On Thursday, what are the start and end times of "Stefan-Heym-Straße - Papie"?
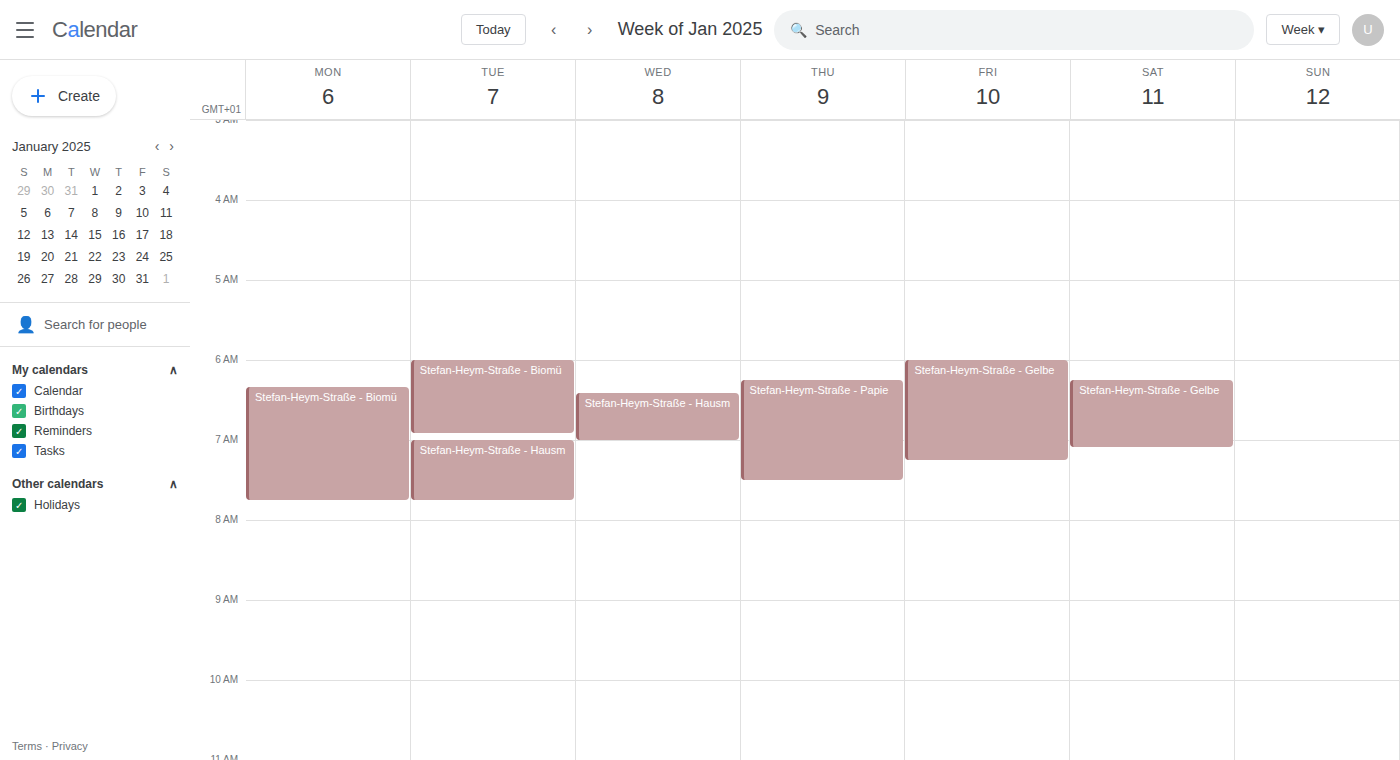
6:15 AM to 7:30 AM